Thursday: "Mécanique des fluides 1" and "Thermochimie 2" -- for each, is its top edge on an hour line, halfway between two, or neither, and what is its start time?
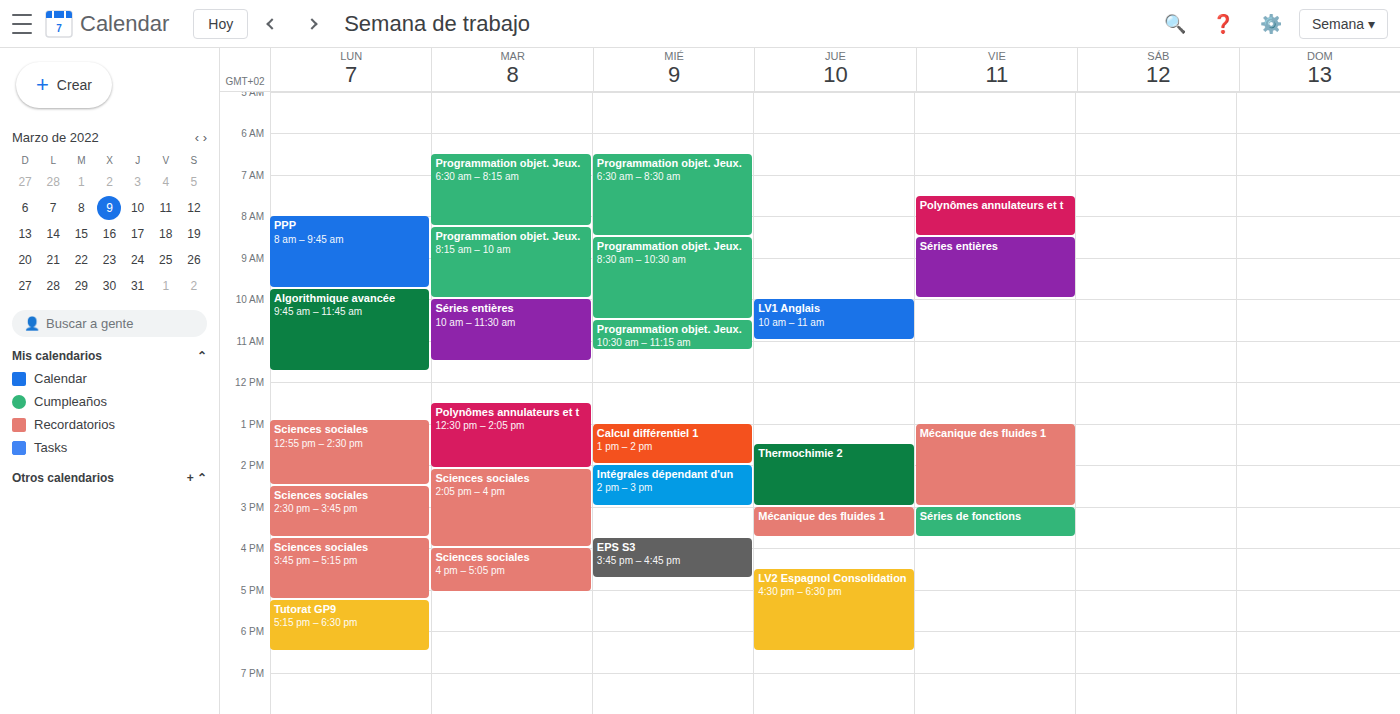
"Mécanique des fluides 1": 3:00 PM, exactly on the 3 PM line. "Thermochimie 2": 1:30 PM, halfway between the 1 PM and 2 PM lines.